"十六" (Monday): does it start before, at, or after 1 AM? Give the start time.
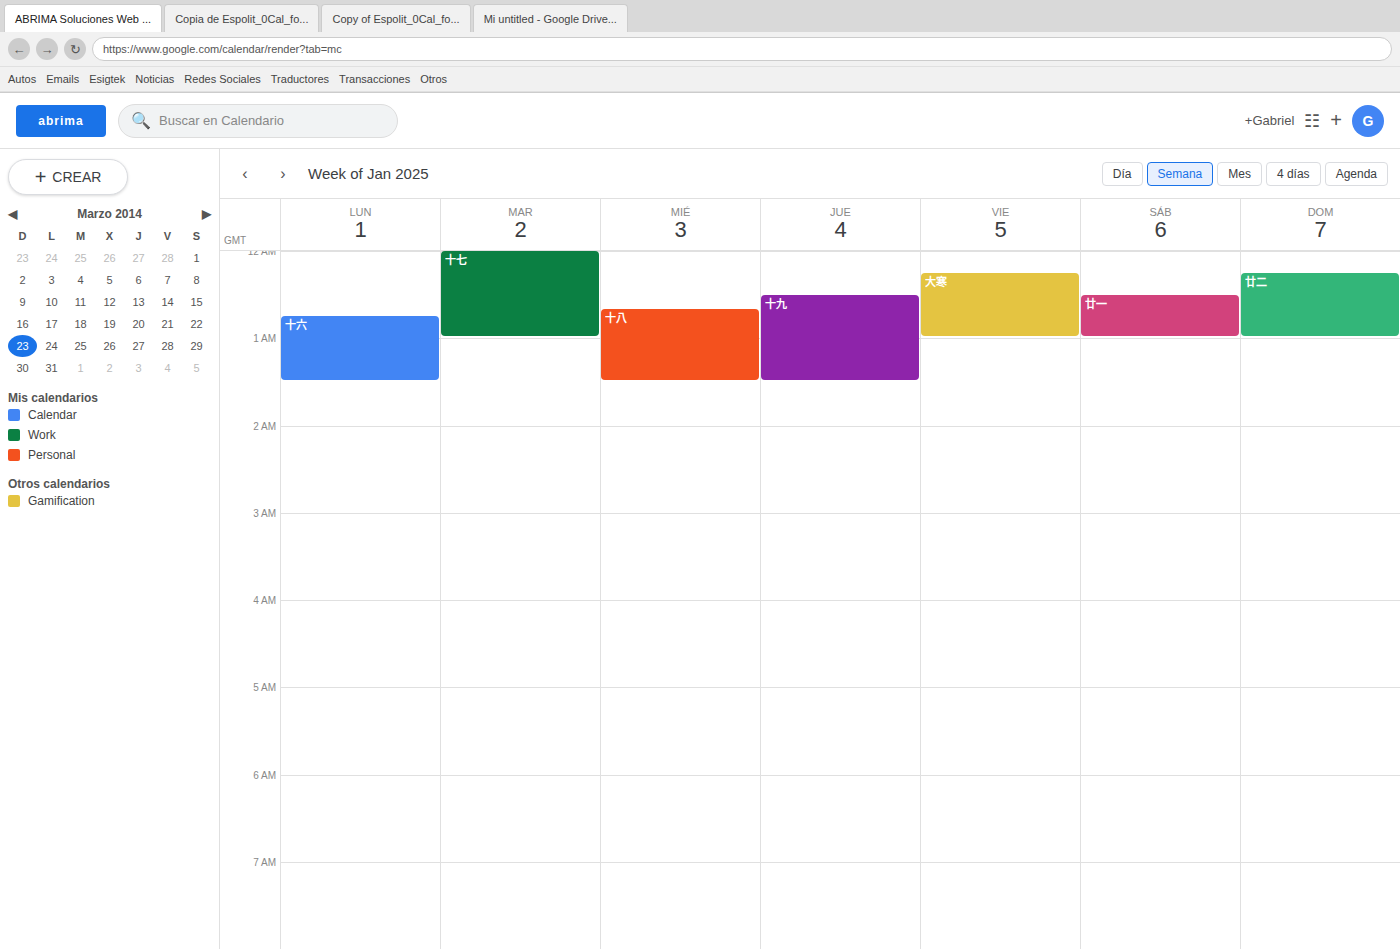
12:45 AM -- before 1 AM, 15 minutes above the 1 AM line.